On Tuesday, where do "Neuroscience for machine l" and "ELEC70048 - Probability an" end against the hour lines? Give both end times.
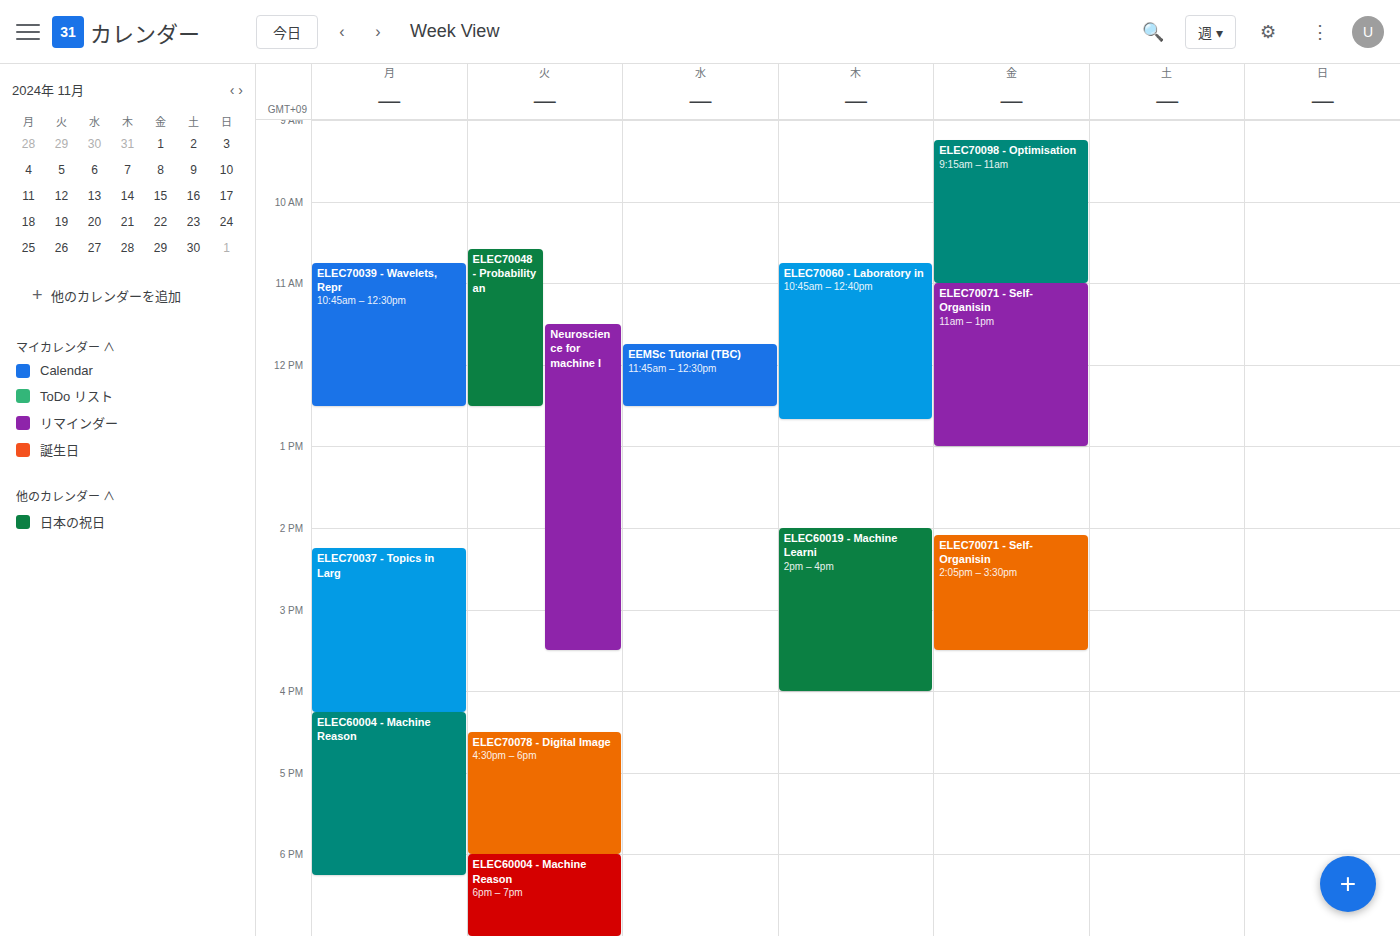
"Neuroscience for machine l": 3:30 PM, halfway between the 3 PM and 4 PM lines. "ELEC70048 - Probability an": 12:30 PM, halfway between the 12 PM and 1 PM lines.